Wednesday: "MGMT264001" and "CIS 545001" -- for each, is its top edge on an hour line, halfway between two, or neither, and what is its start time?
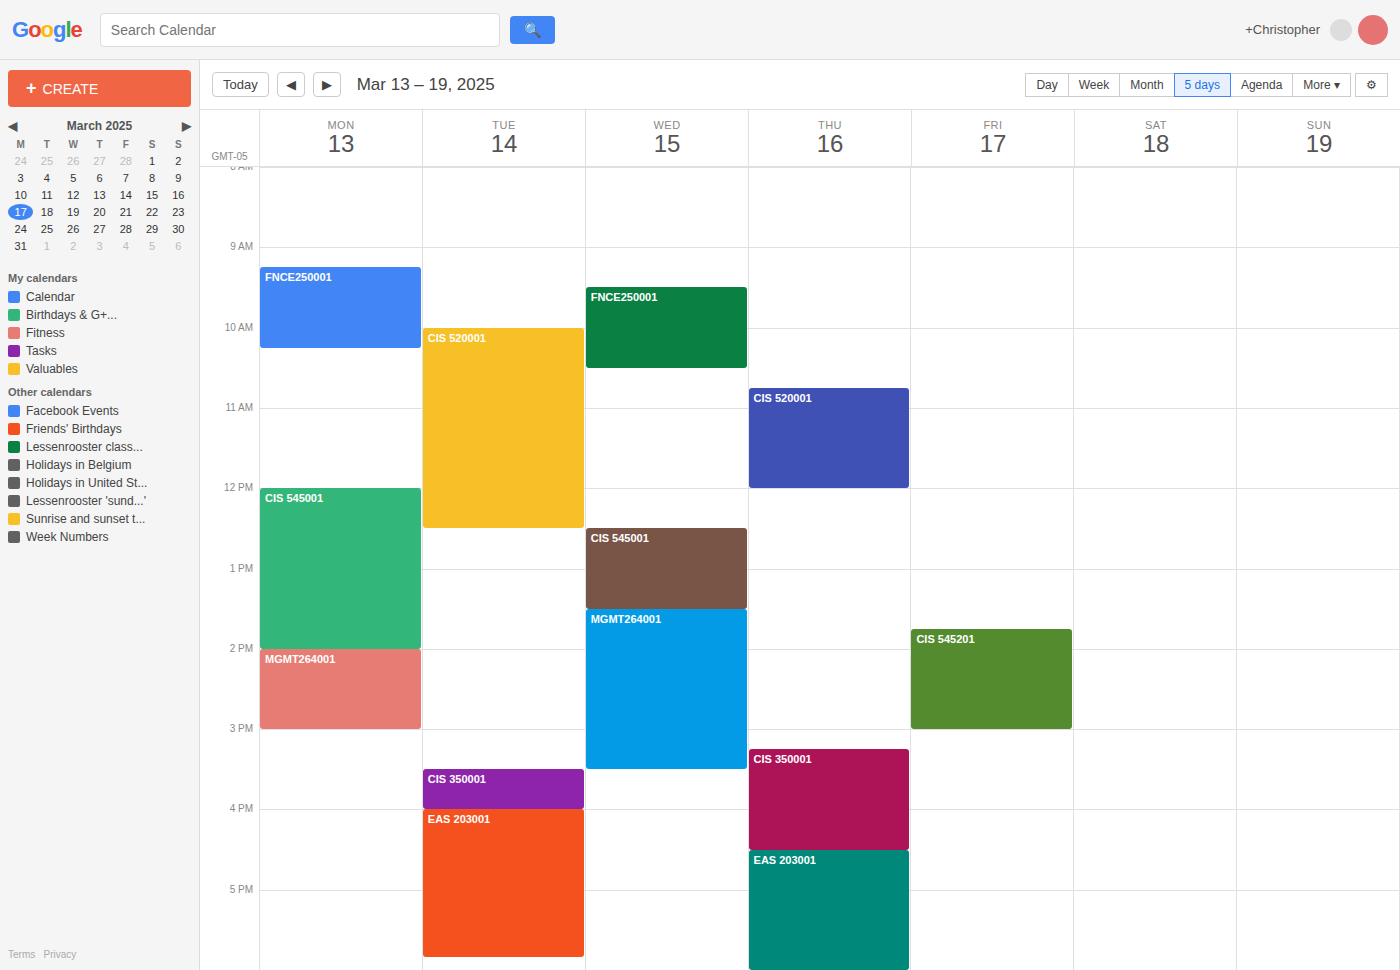
"MGMT264001": 1:30 PM, halfway between the 1 PM and 2 PM lines. "CIS 545001": 12:30 PM, halfway between the 12 PM and 1 PM lines.